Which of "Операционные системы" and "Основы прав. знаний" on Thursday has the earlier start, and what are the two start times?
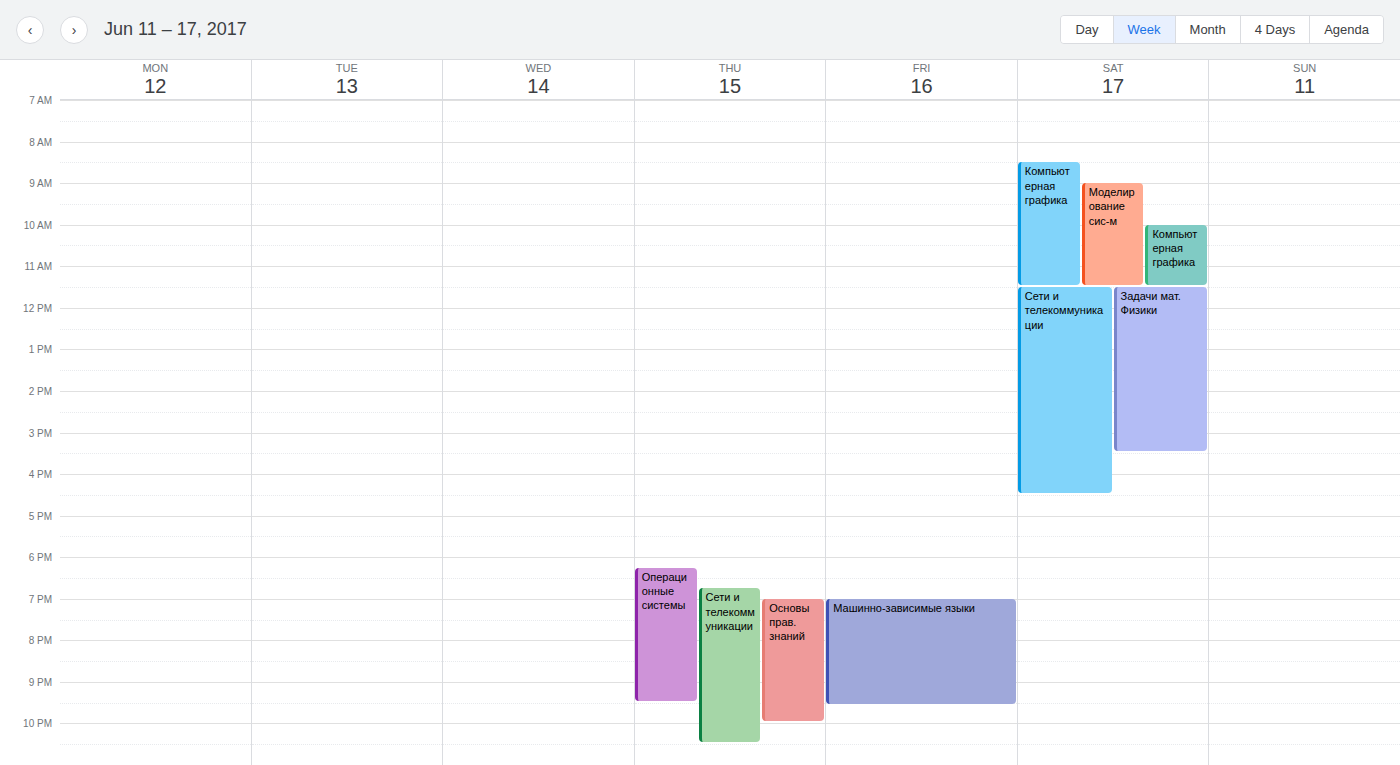
"Операционные системы" 6:15 PM; "Основы прав. знаний" 7:00 PM.